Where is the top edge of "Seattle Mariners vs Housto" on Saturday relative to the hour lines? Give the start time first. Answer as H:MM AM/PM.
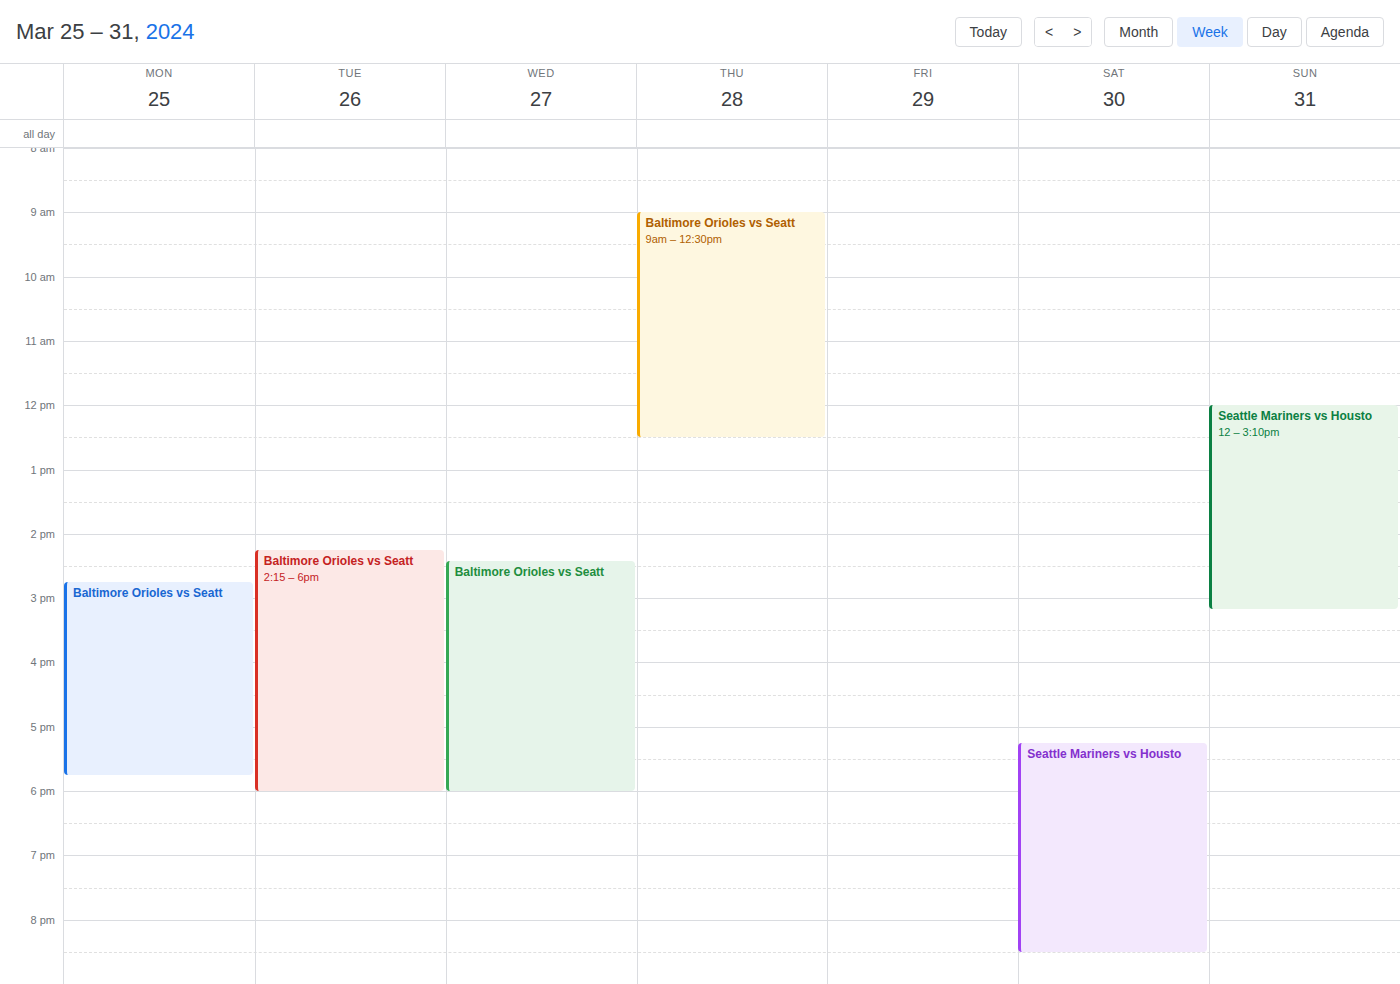
5:15 PM -- neither: a quarter of the way from the 5 PM line to the 6 PM line.